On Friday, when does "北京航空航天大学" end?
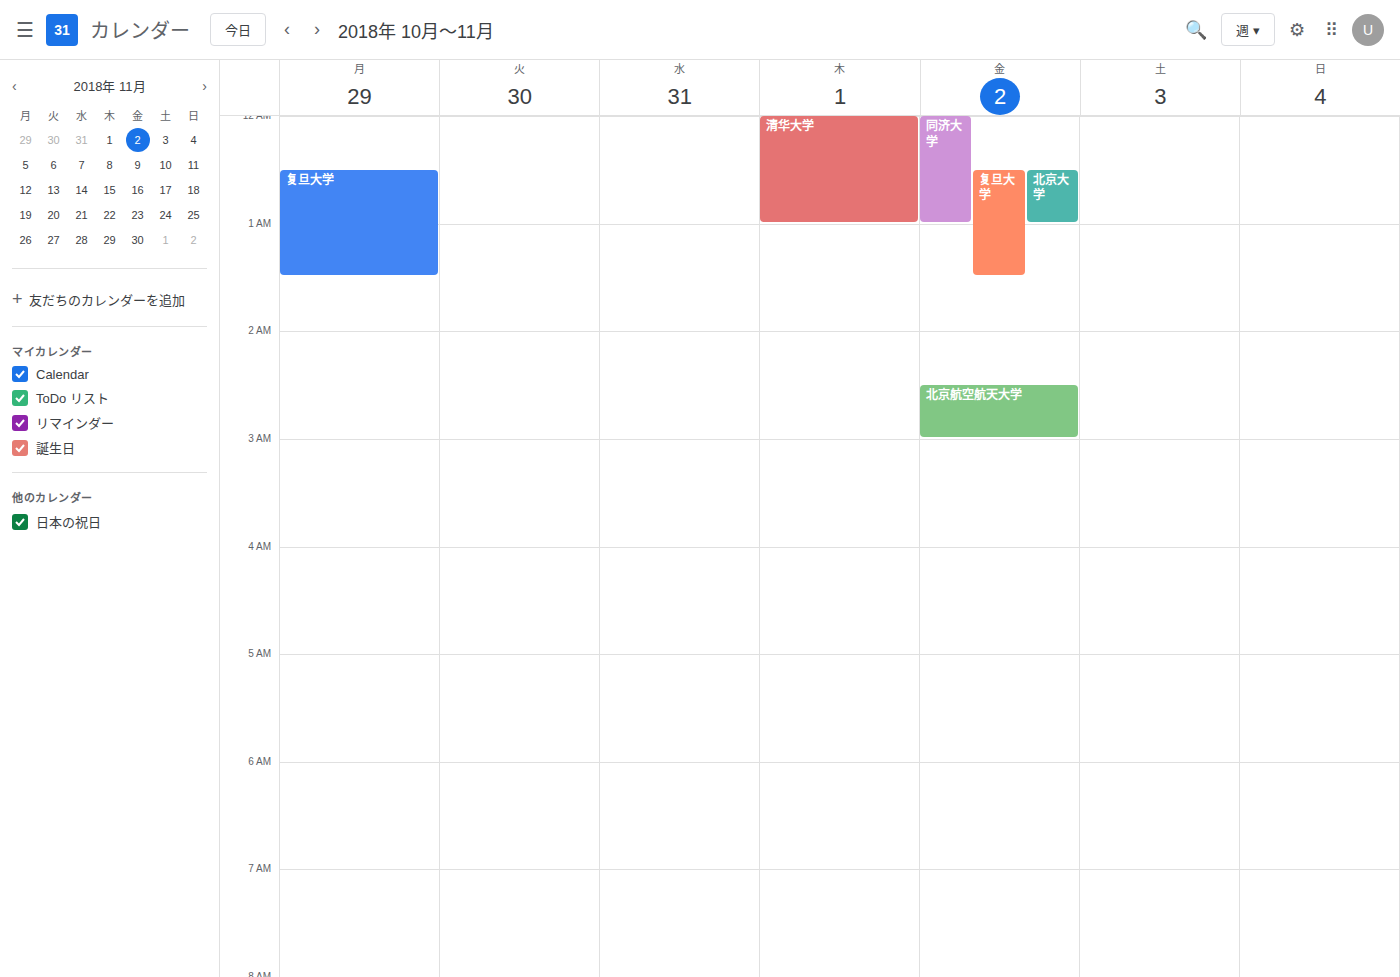
3:00 AM